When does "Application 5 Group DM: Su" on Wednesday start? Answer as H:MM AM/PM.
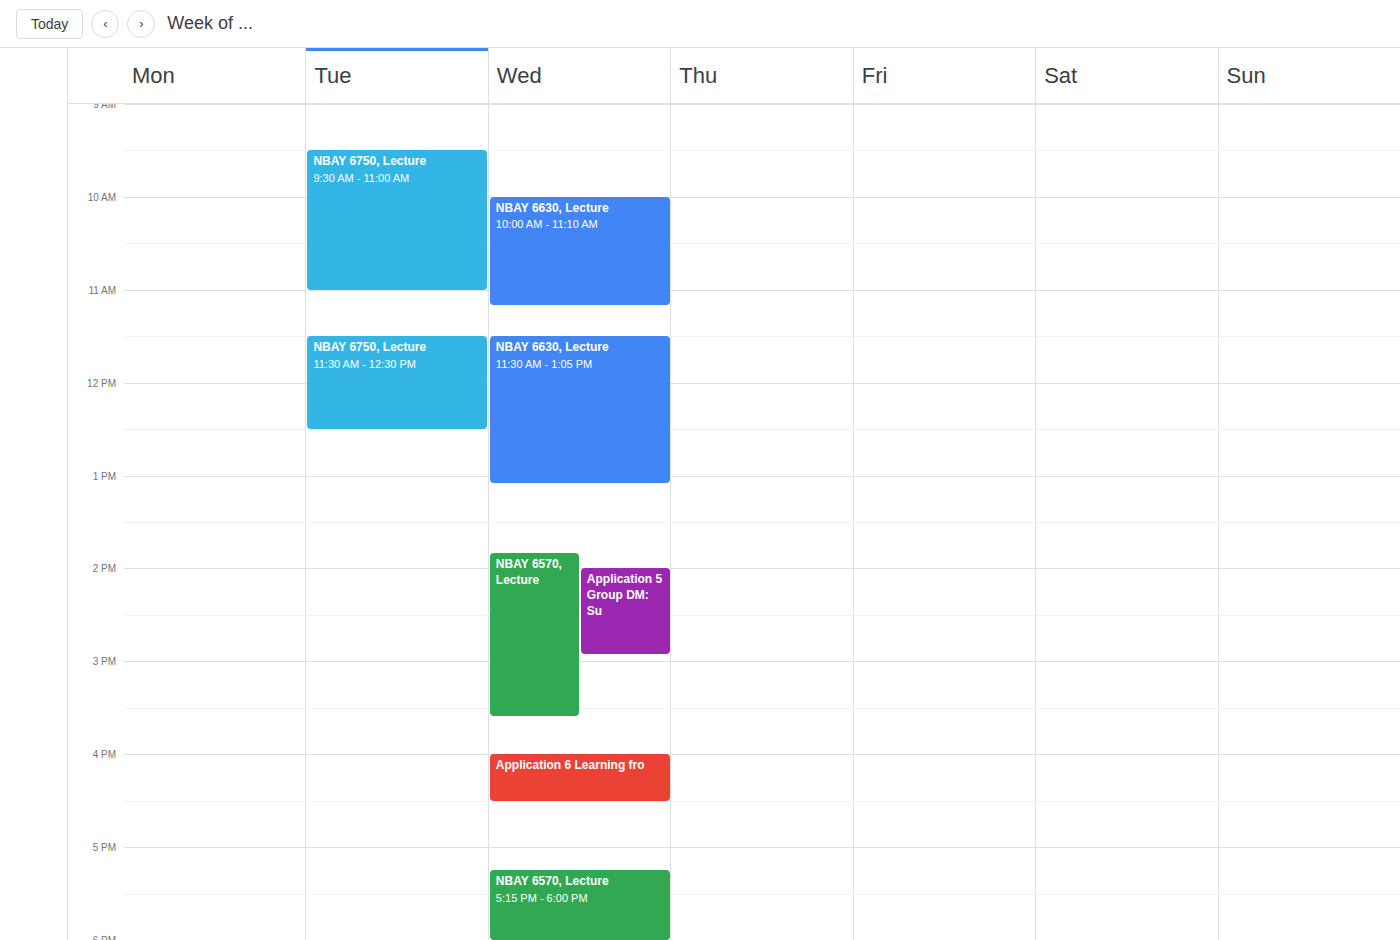
2:00 PM